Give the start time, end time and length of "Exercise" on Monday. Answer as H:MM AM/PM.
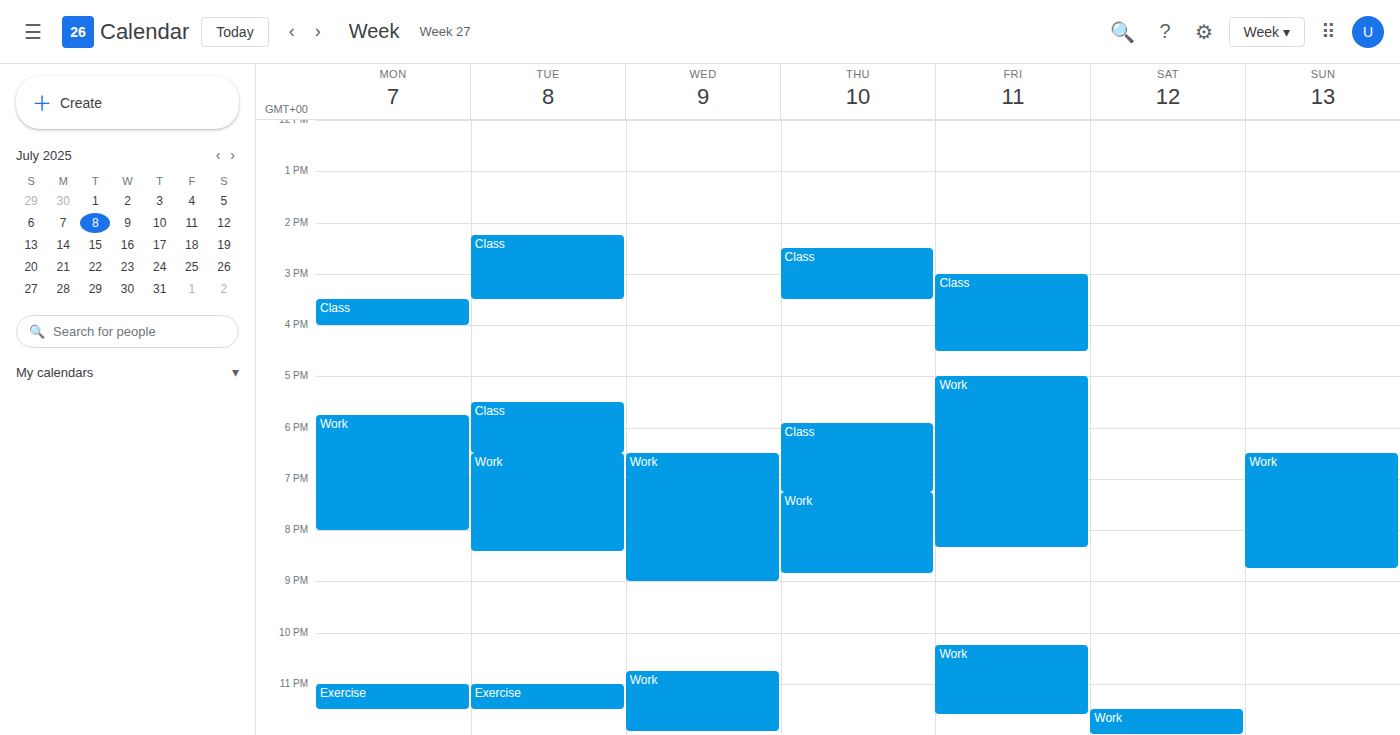
11:00 PM to 11:30 PM, 30 minutes